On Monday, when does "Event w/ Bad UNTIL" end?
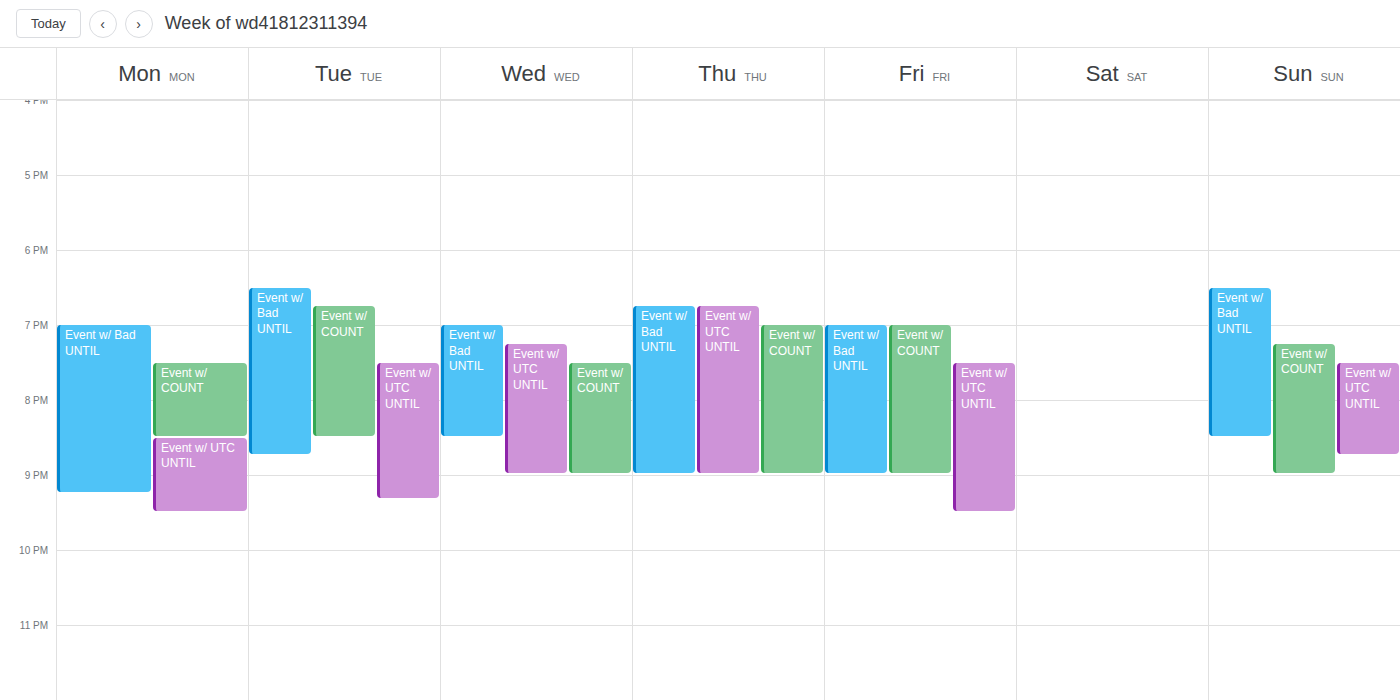
9:15 PM